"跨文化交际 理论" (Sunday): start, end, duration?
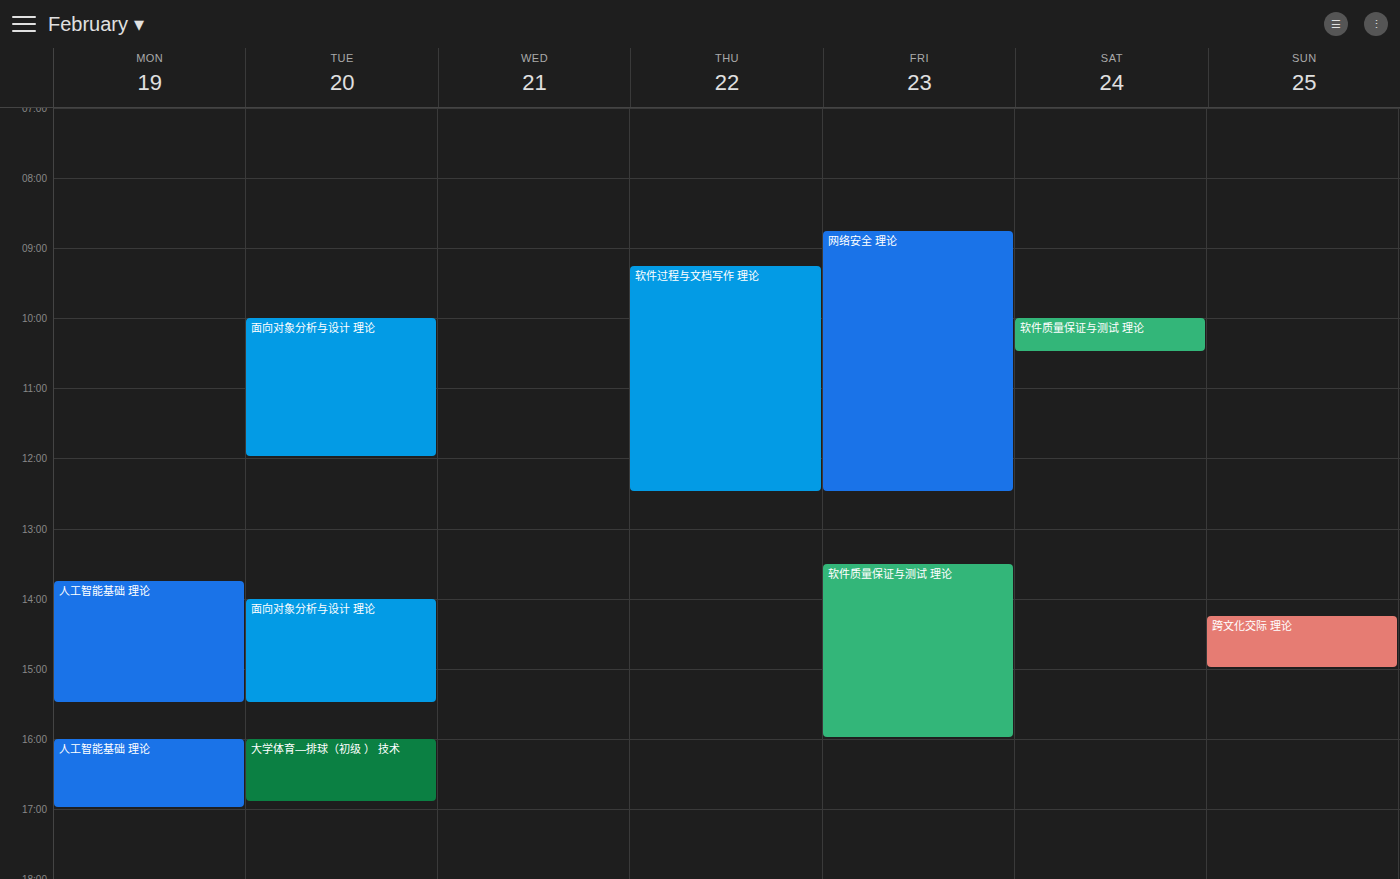
14:15 to 15:00, 45 minutes